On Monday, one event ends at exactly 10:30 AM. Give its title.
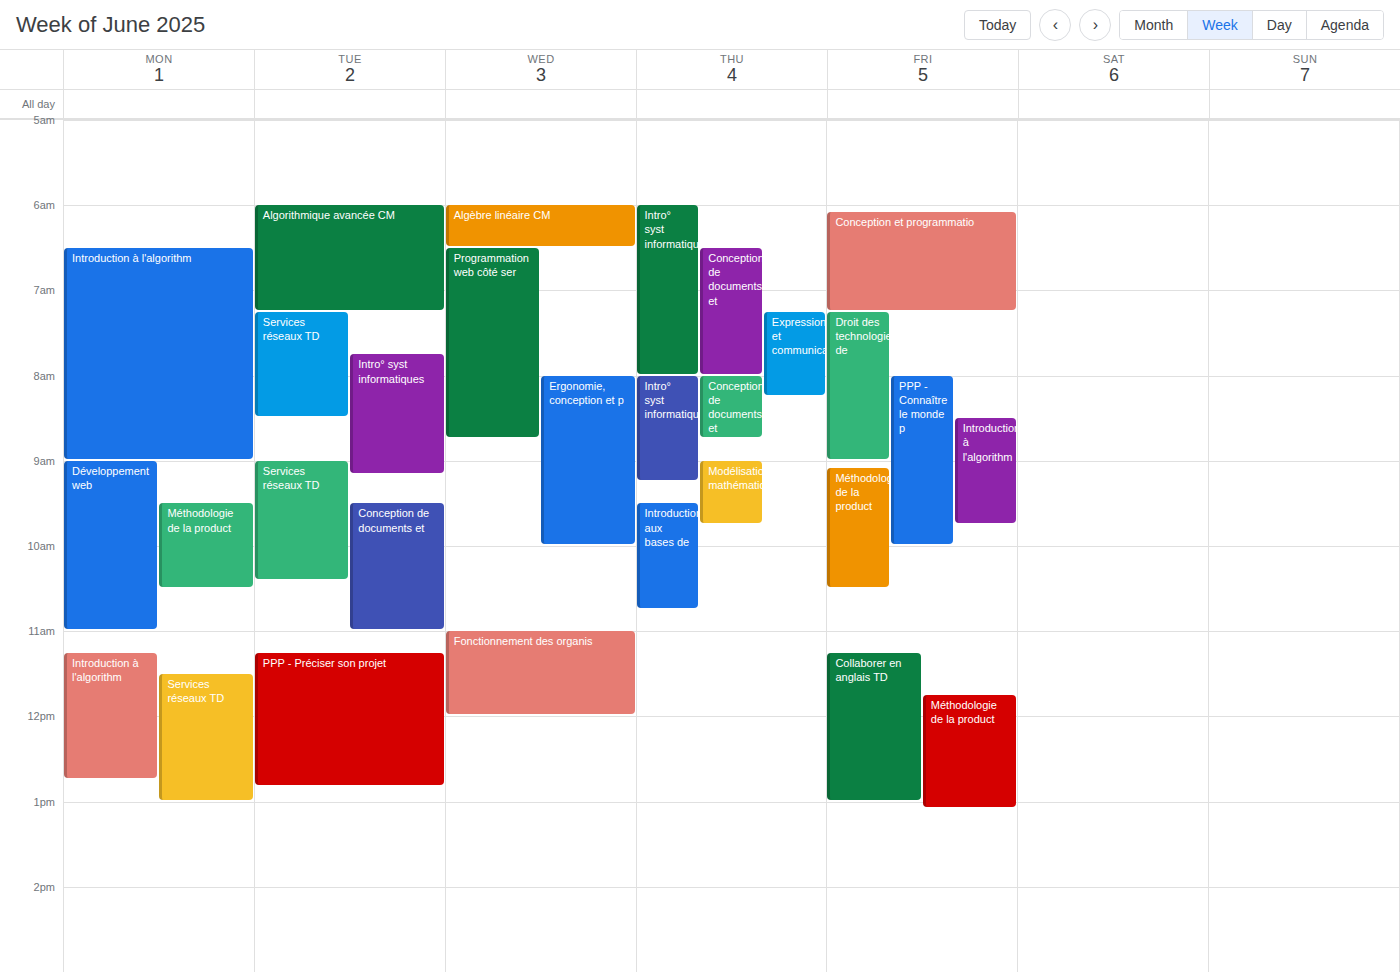
"Méthodologie de la product"